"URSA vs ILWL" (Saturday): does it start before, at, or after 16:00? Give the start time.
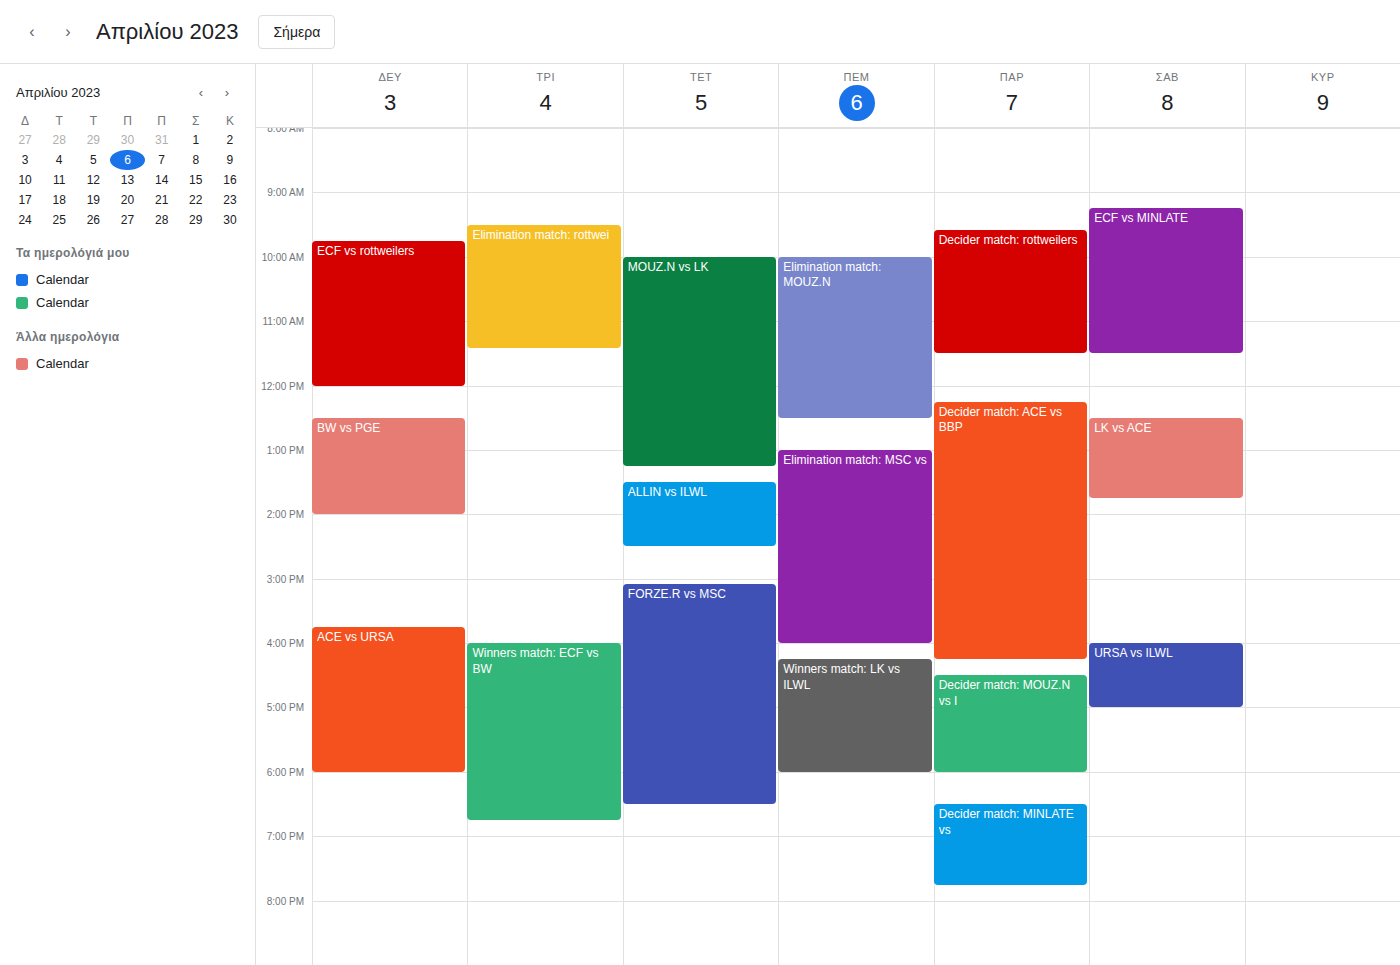
16:00 -- exactly at 16:00, on the 16:00 line.